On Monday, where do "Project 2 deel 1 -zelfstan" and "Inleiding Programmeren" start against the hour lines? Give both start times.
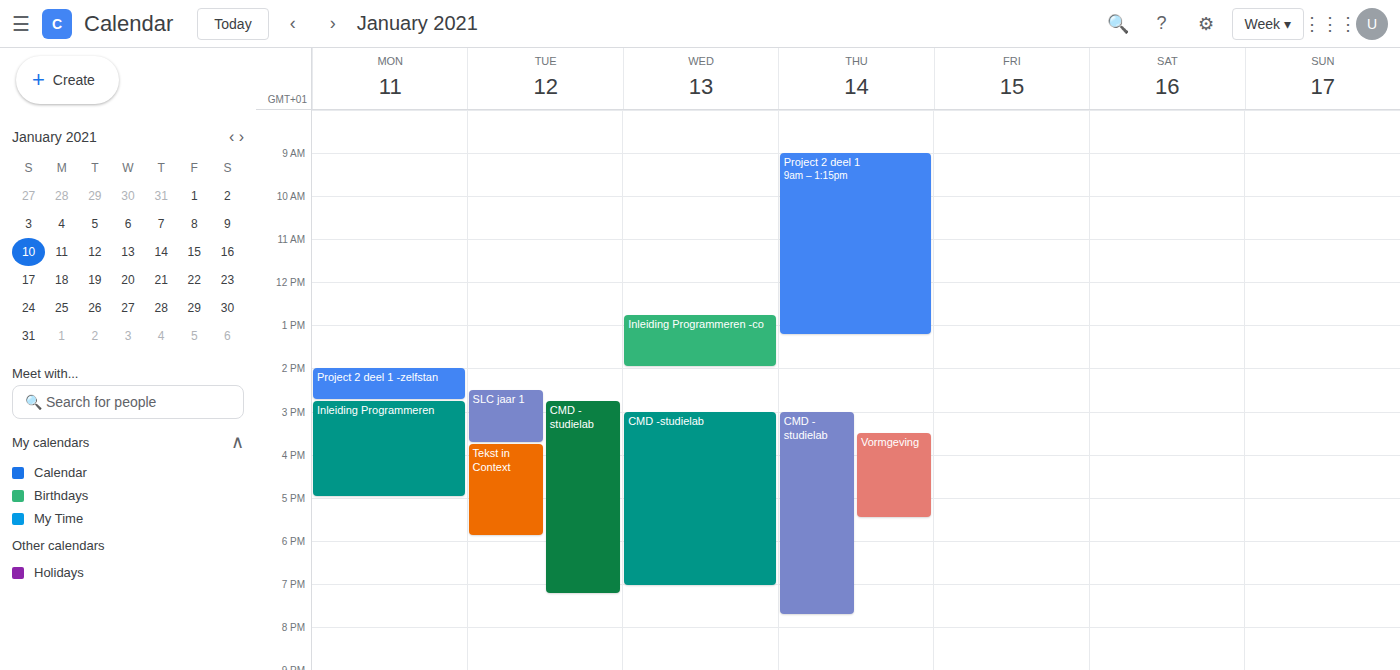
"Project 2 deel 1 -zelfstan": 2:00 PM, exactly on the 2 PM line. "Inleiding Programmeren": 2:45 PM, neither: three quarters of the way from the 2 PM line to the 3 PM line.